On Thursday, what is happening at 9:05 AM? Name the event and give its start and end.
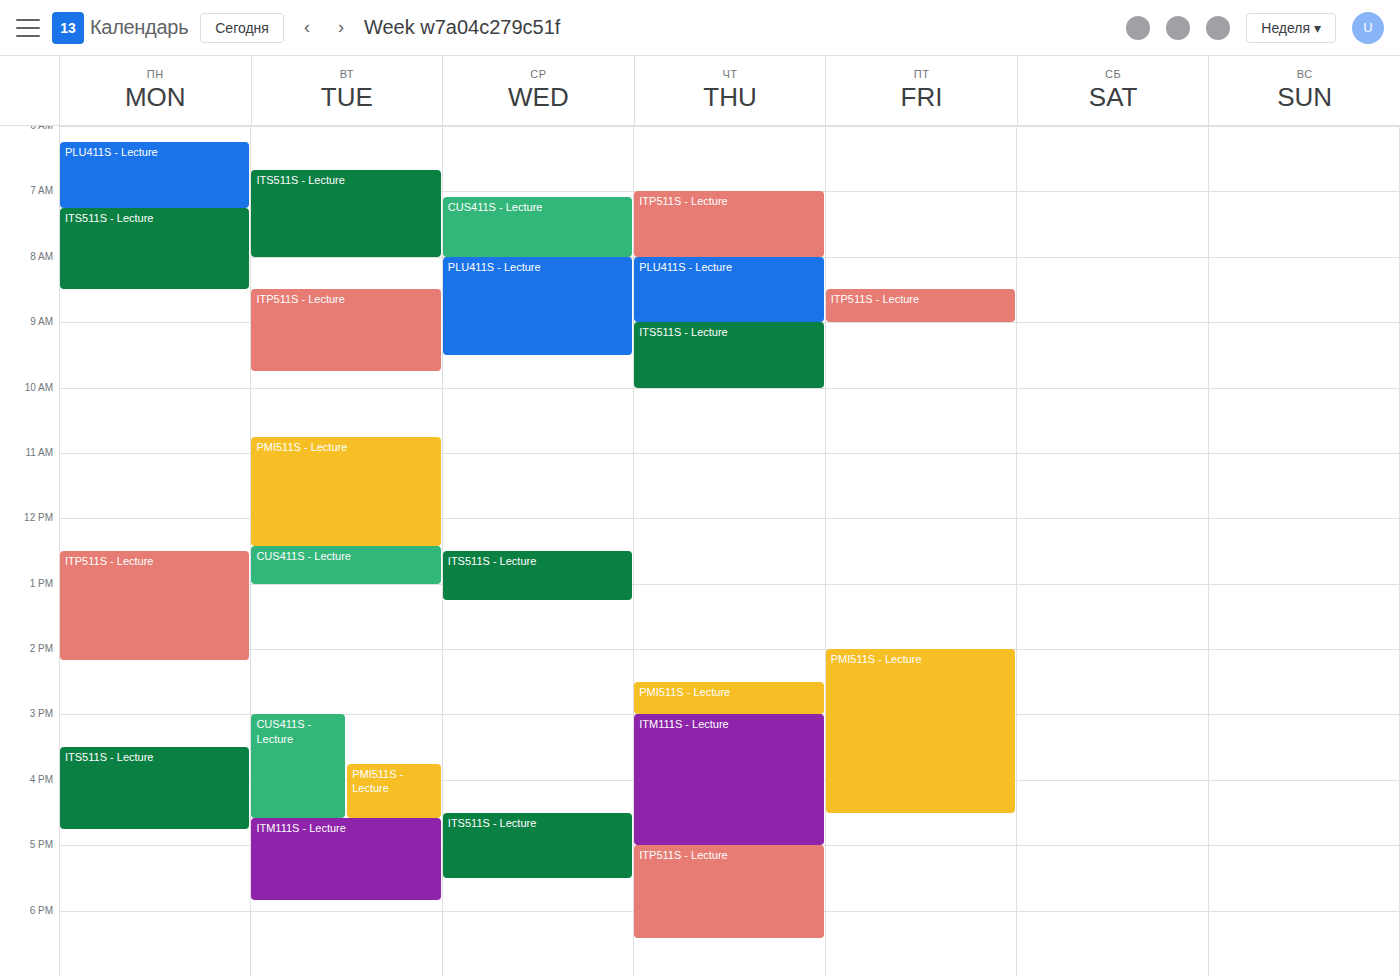
"ITS511S - Lecture", 9:00 AM to 10:00 AM